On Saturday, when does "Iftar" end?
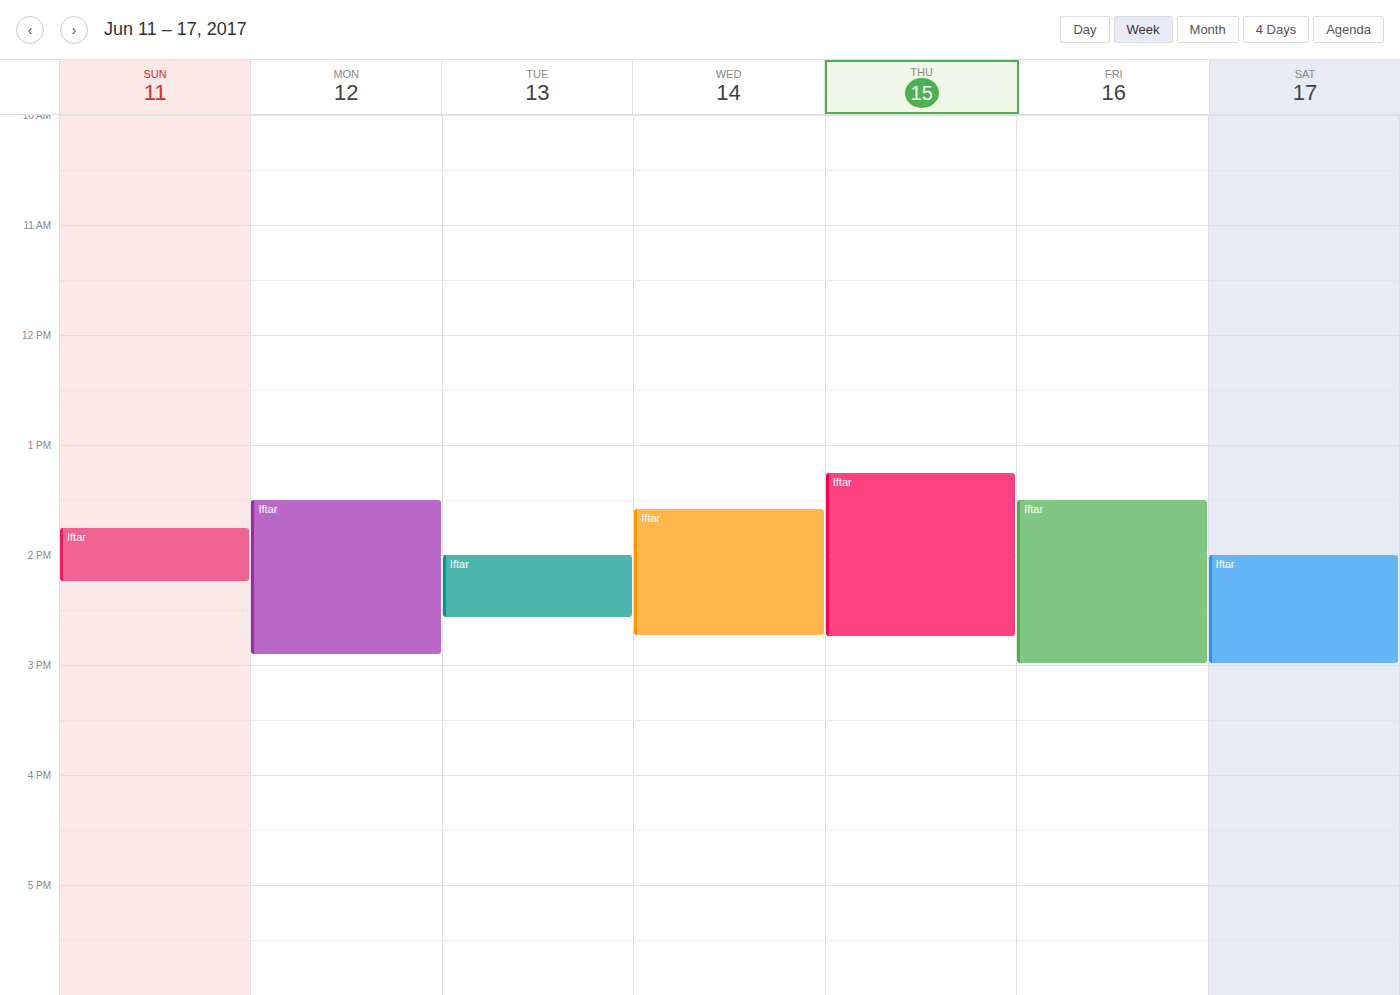
3:00 PM